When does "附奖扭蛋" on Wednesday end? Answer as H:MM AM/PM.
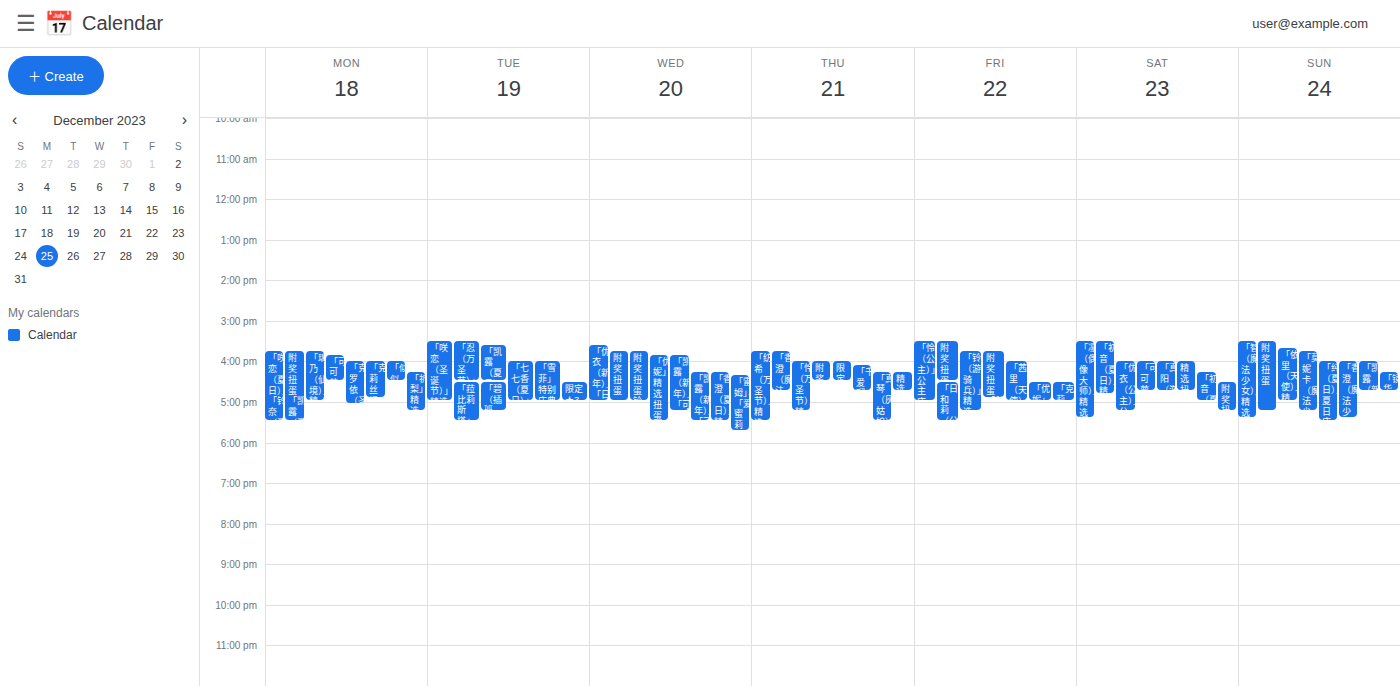
5:00 PM